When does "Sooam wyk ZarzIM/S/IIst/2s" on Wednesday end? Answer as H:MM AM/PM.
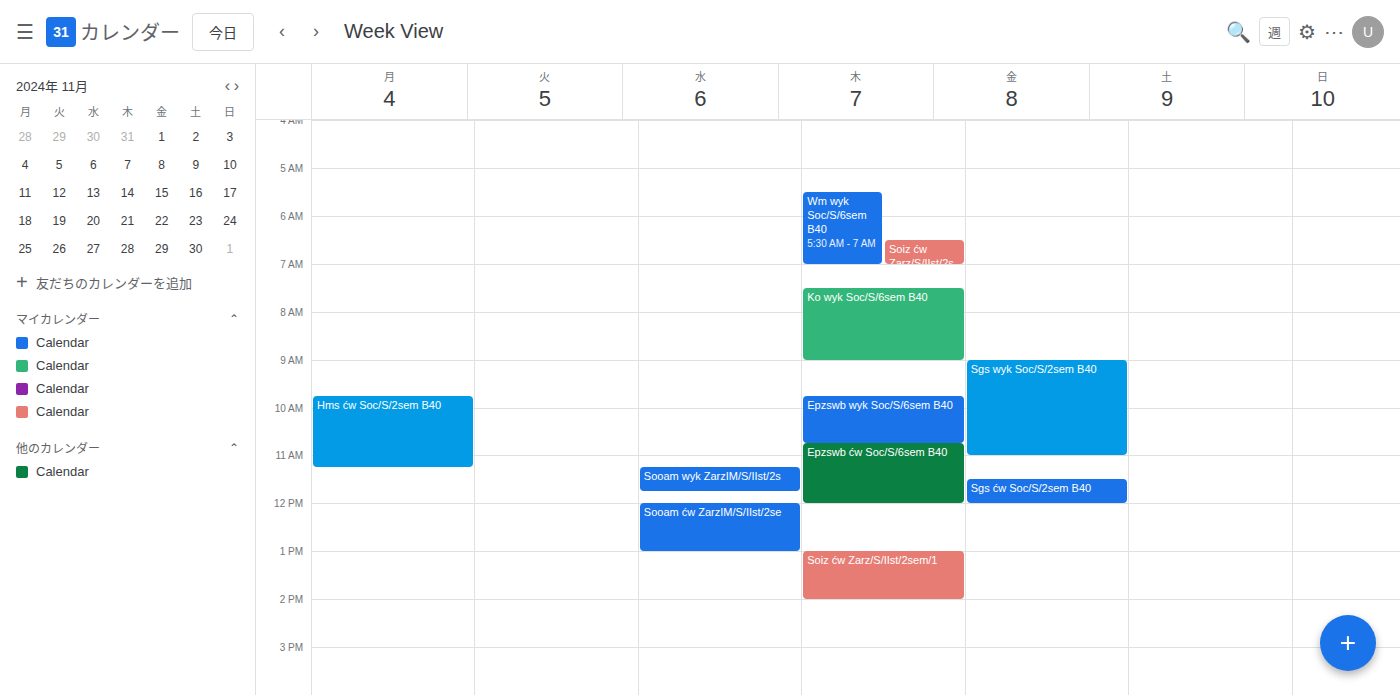
11:45 AM